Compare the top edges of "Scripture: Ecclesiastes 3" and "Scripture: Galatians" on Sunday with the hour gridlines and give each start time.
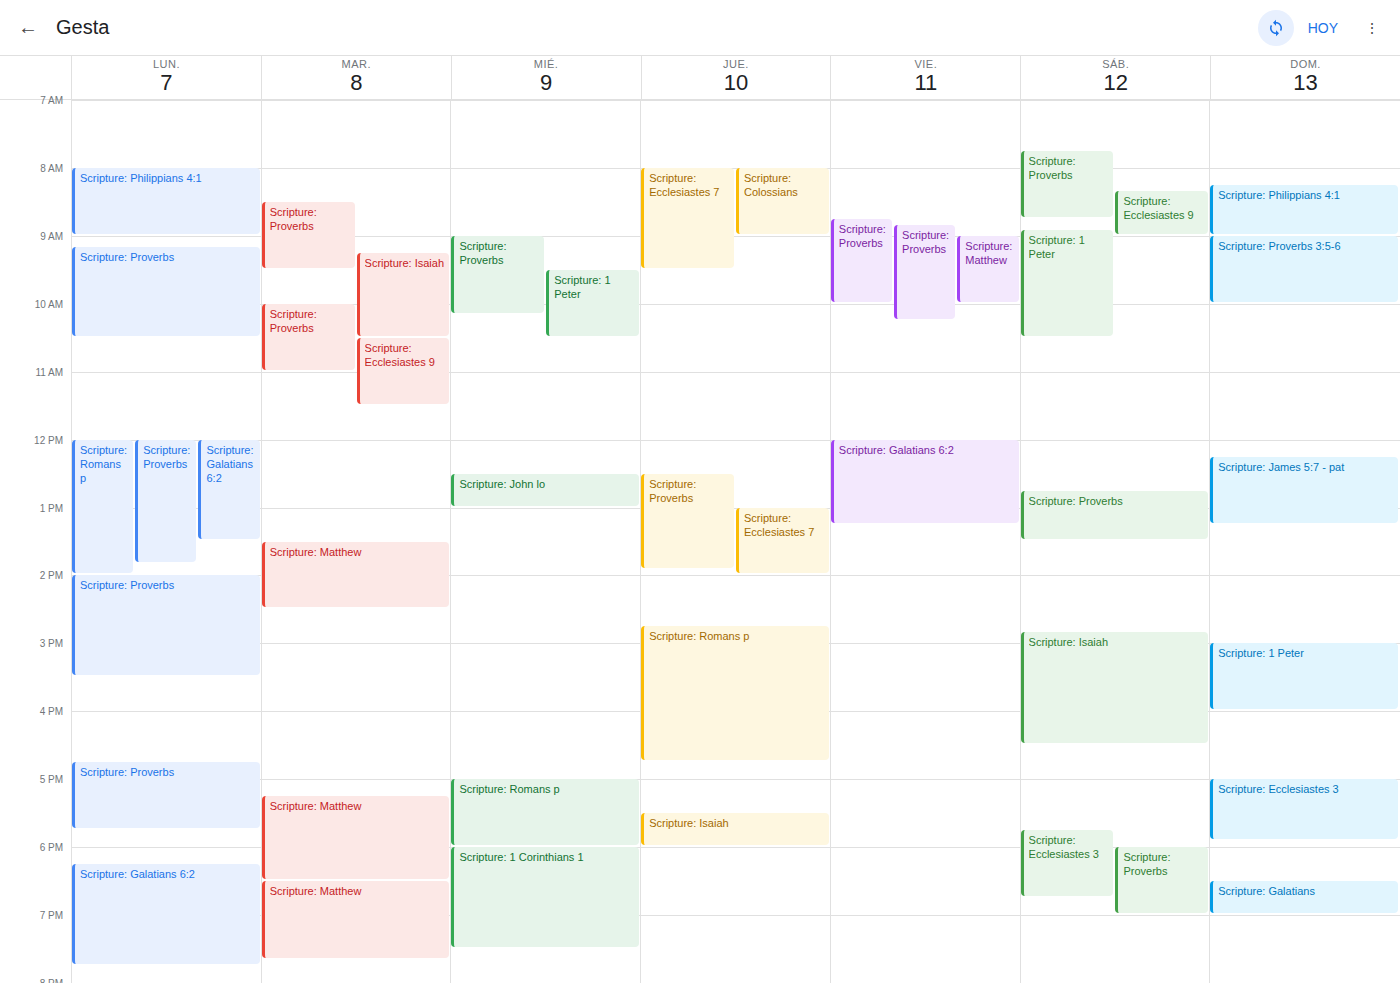
"Scripture: Ecclesiastes 3": 5:00 PM, exactly on the 5 PM line. "Scripture: Galatians": 6:30 PM, halfway between the 6 PM and 7 PM lines.